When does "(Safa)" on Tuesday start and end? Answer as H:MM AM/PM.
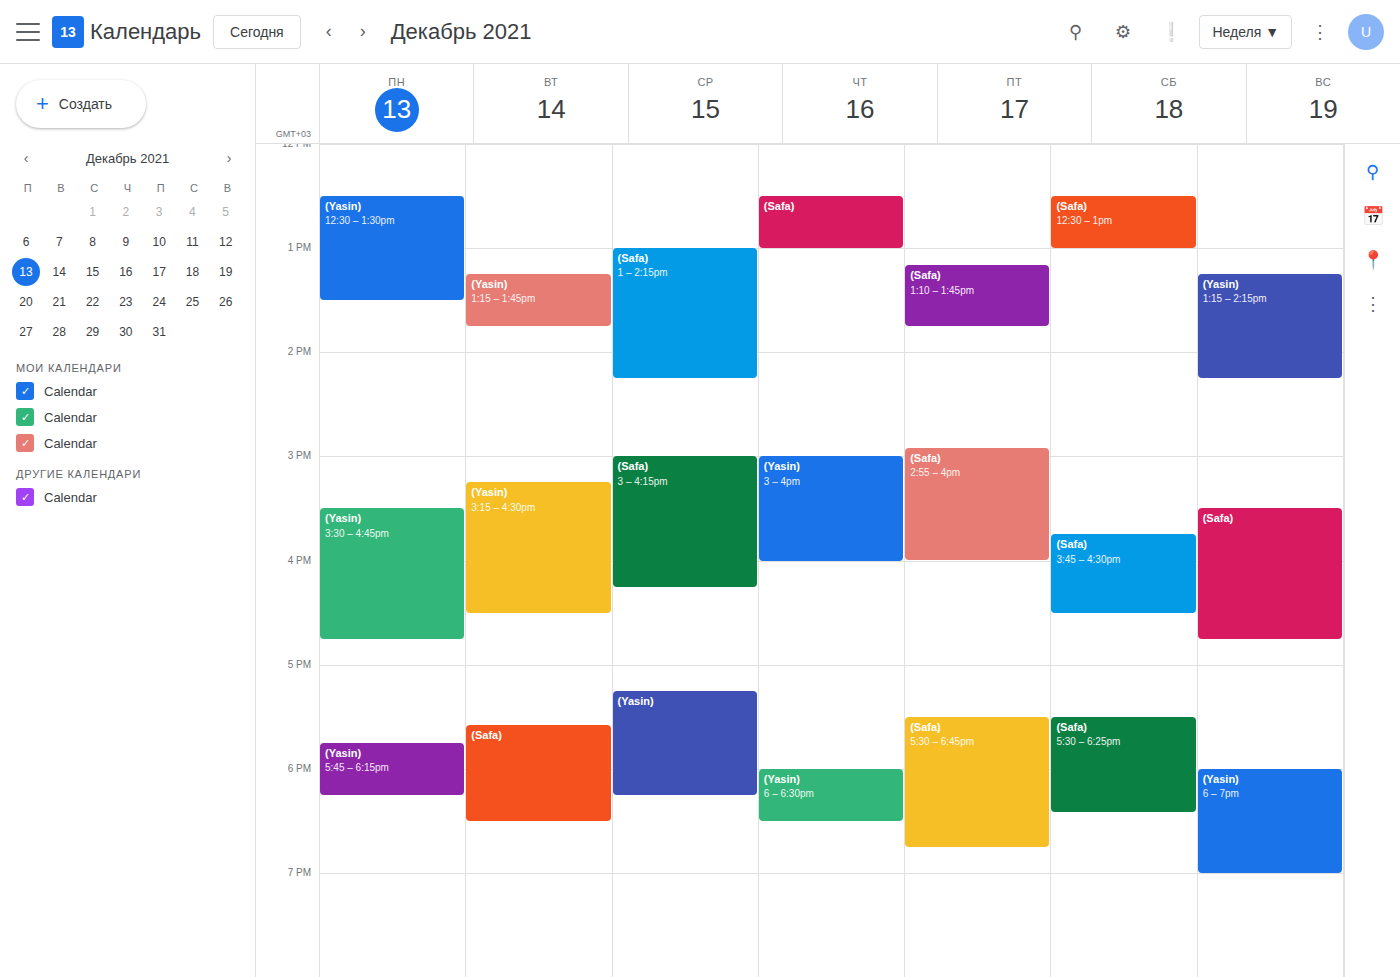
5:35 PM to 6:30 PM